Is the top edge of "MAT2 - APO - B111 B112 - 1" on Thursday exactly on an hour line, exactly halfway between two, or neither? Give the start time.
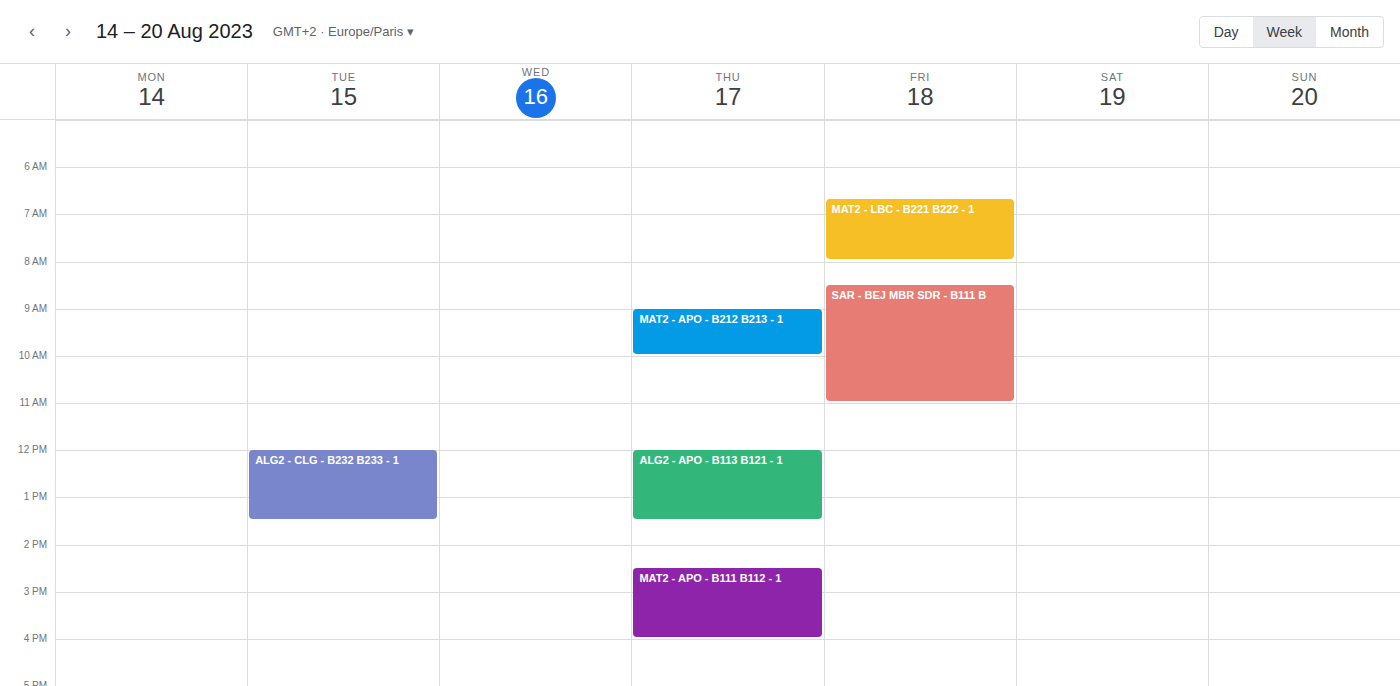
2:30 PM -- halfway between the 2 PM and 3 PM lines.